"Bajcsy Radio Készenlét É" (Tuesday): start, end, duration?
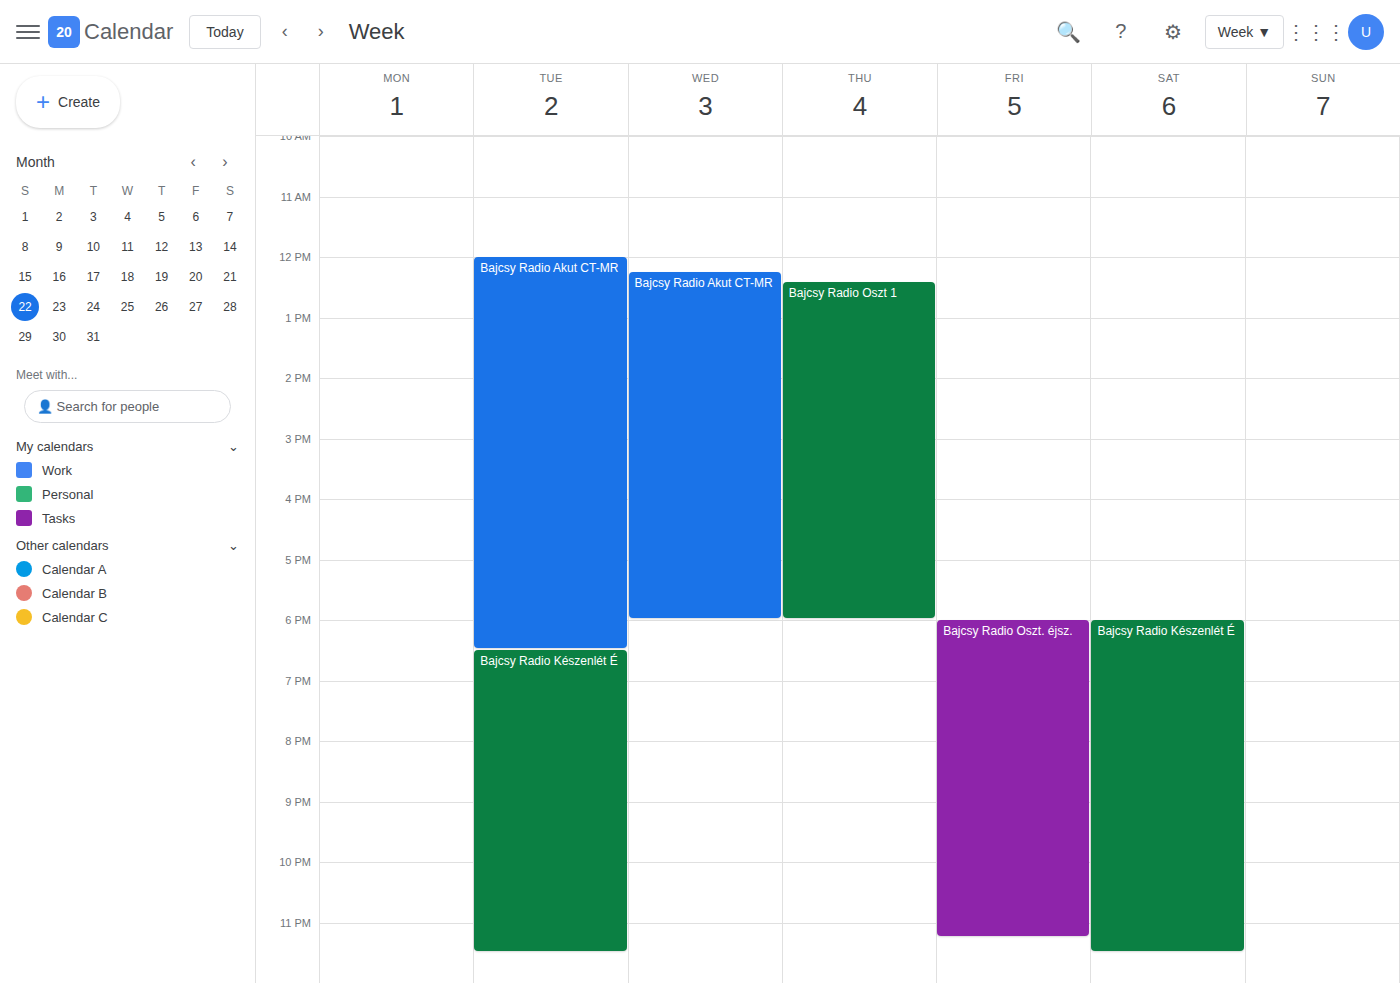
6:30 PM to 11:30 PM, 5 hours